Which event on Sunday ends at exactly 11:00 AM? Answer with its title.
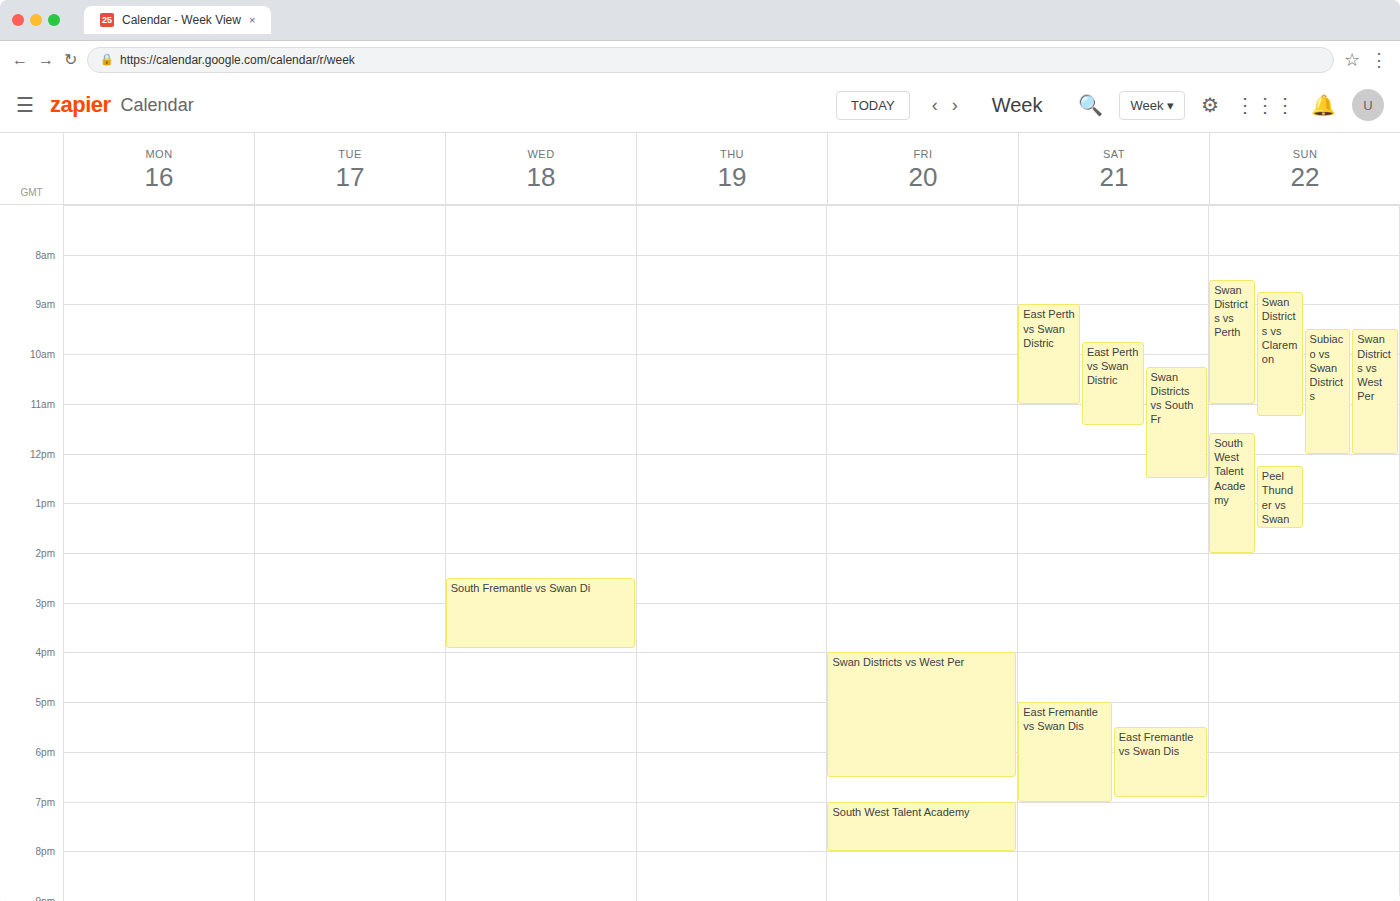
"Swan Districts vs Perth"